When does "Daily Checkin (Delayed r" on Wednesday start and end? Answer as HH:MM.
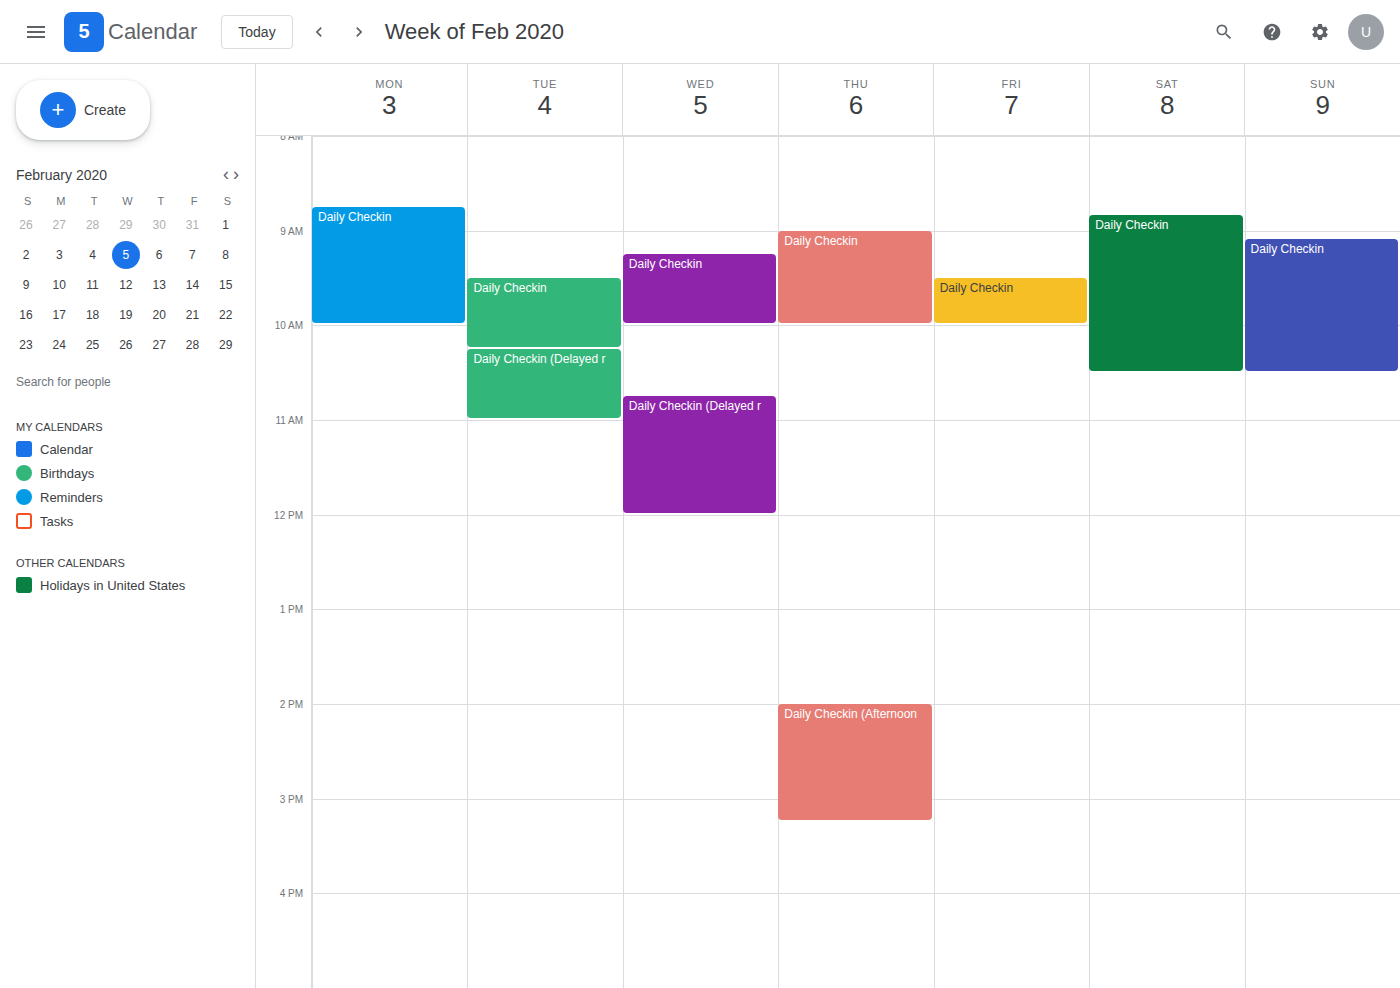
10:45 to 12:00